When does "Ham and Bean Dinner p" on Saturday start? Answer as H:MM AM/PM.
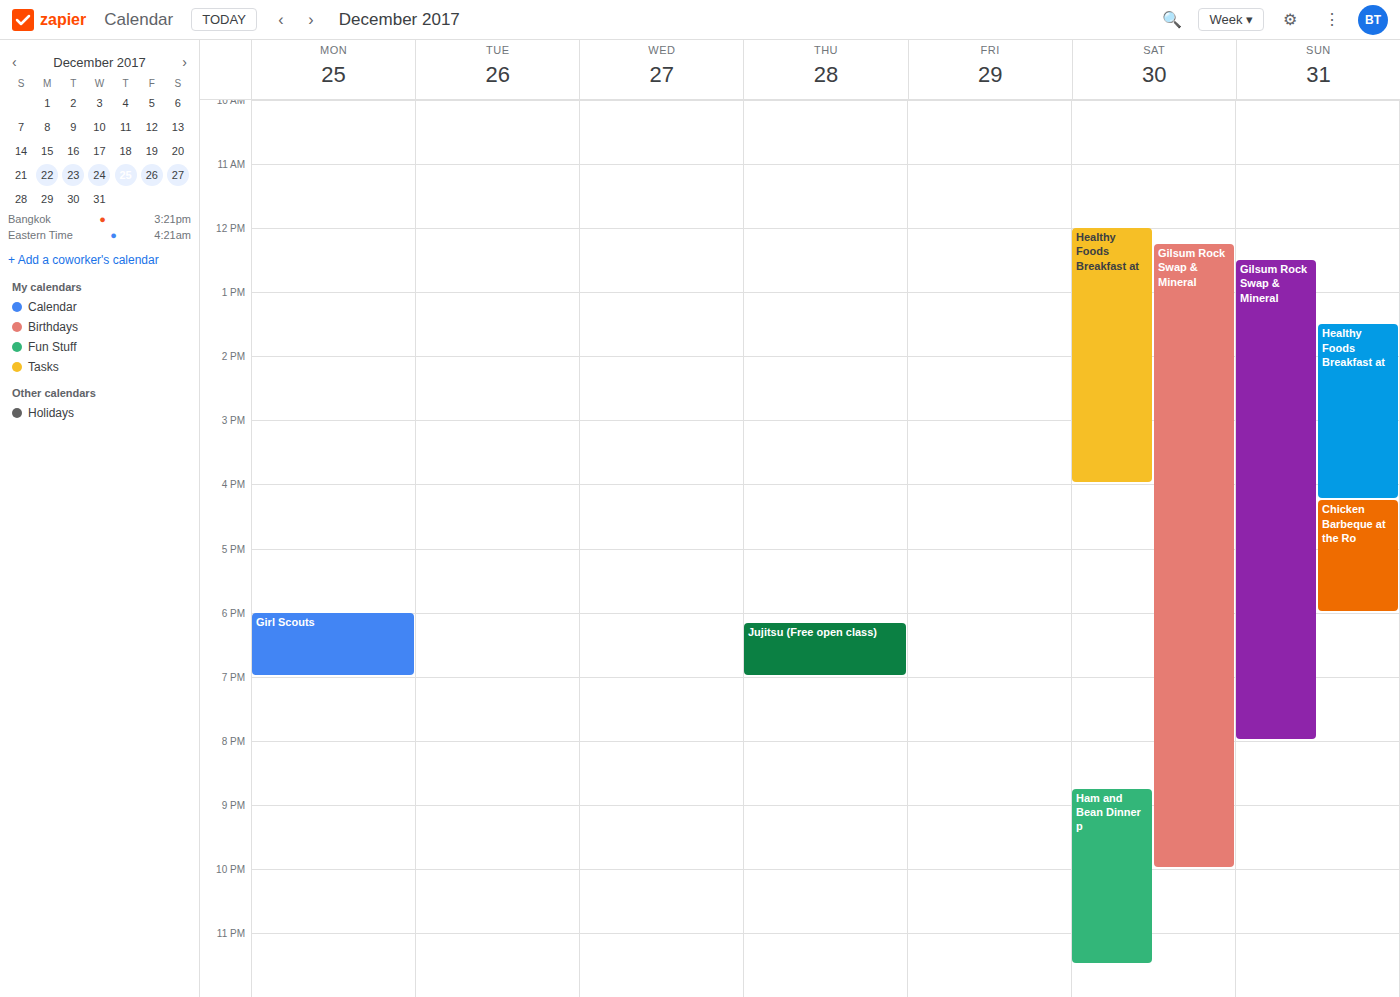
8:45 PM